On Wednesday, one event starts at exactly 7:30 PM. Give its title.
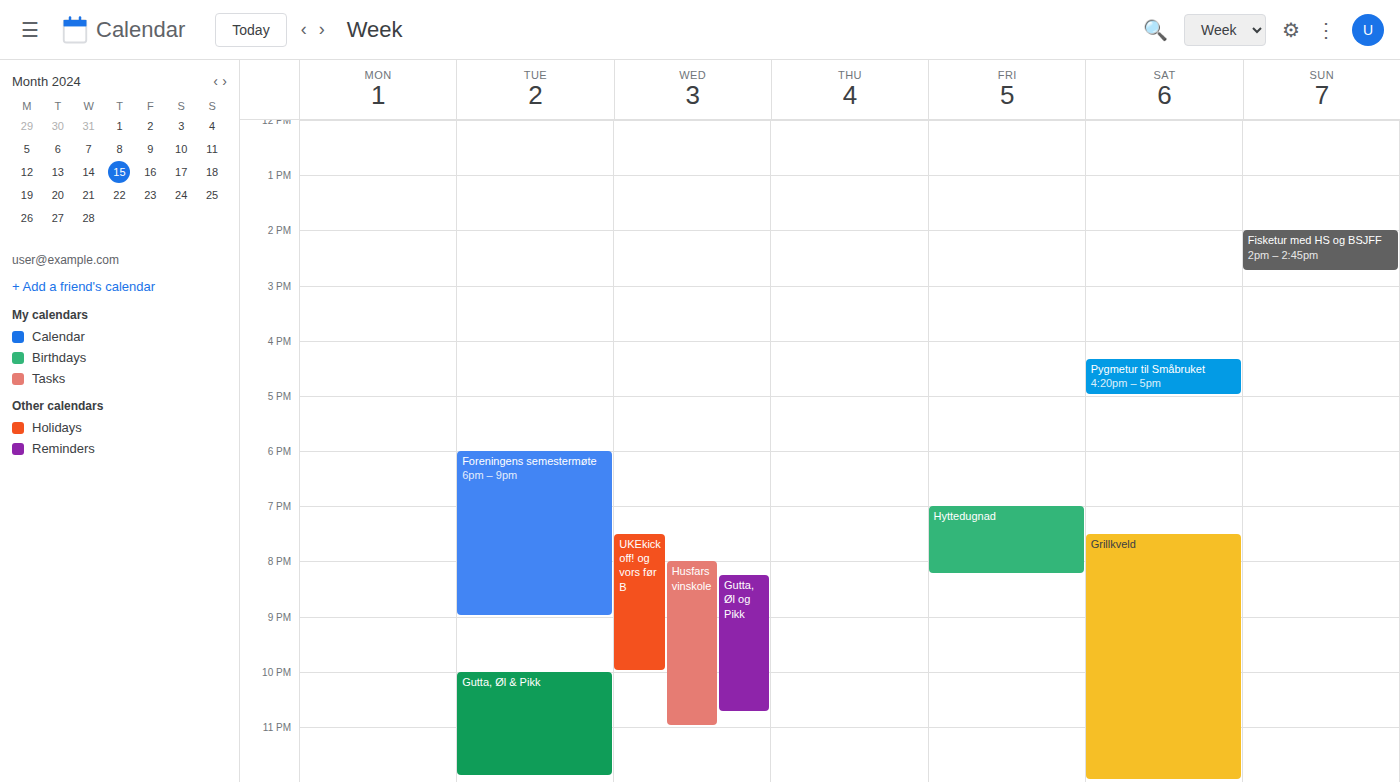
"UKEkick off! og vors før B"